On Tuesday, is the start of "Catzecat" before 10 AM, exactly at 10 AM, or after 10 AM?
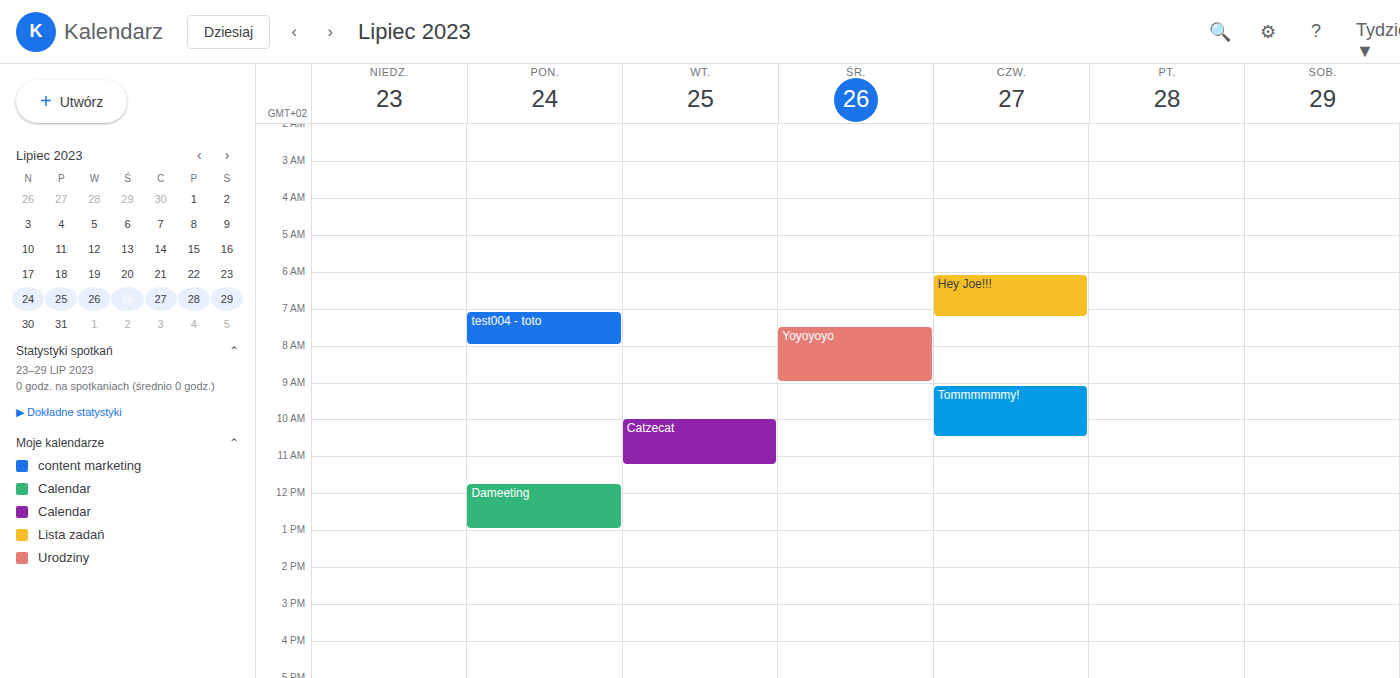
10:00 AM -- exactly at 10 AM, on the 10 AM line.